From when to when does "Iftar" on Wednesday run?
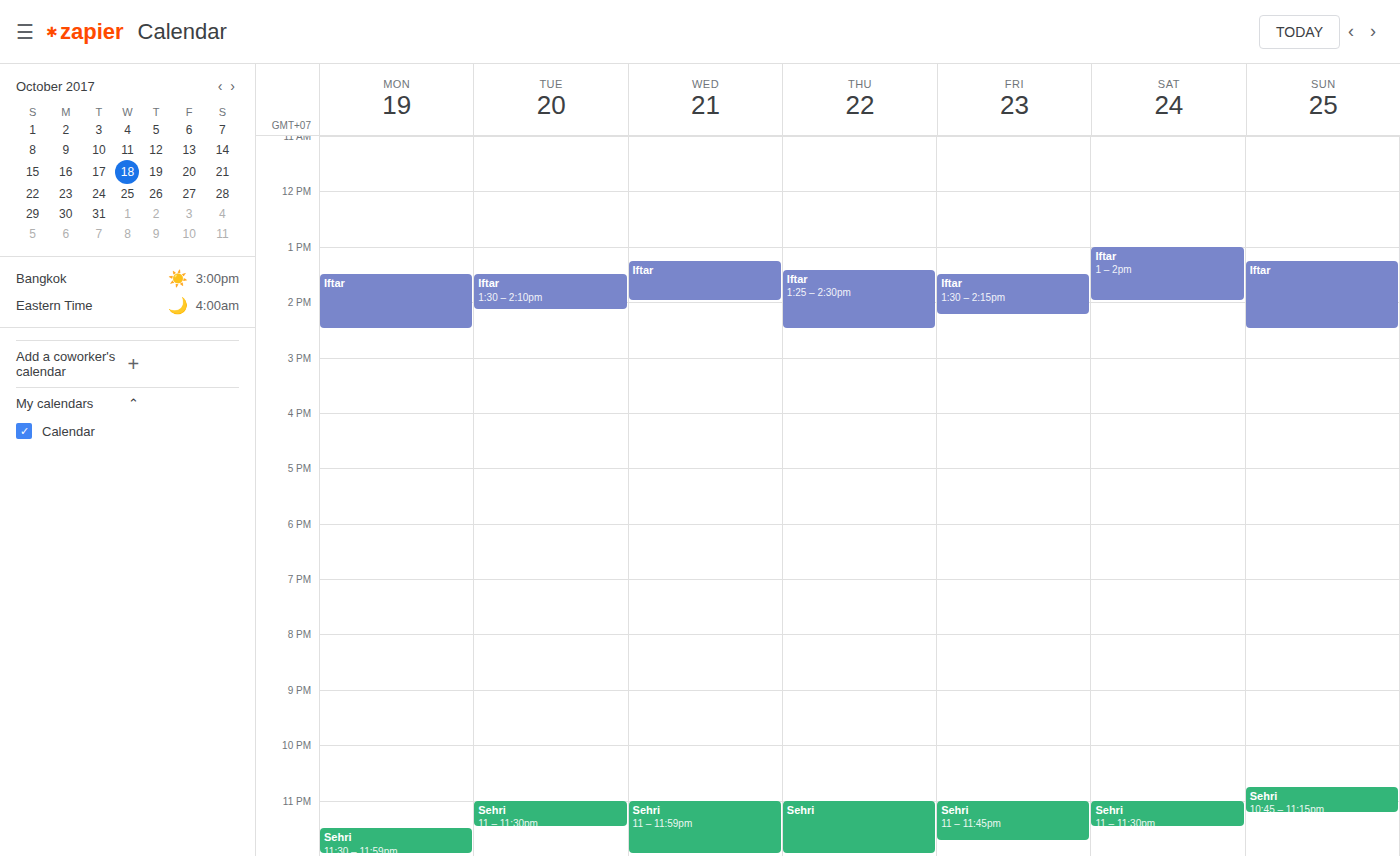
1:15 PM to 2:00 PM